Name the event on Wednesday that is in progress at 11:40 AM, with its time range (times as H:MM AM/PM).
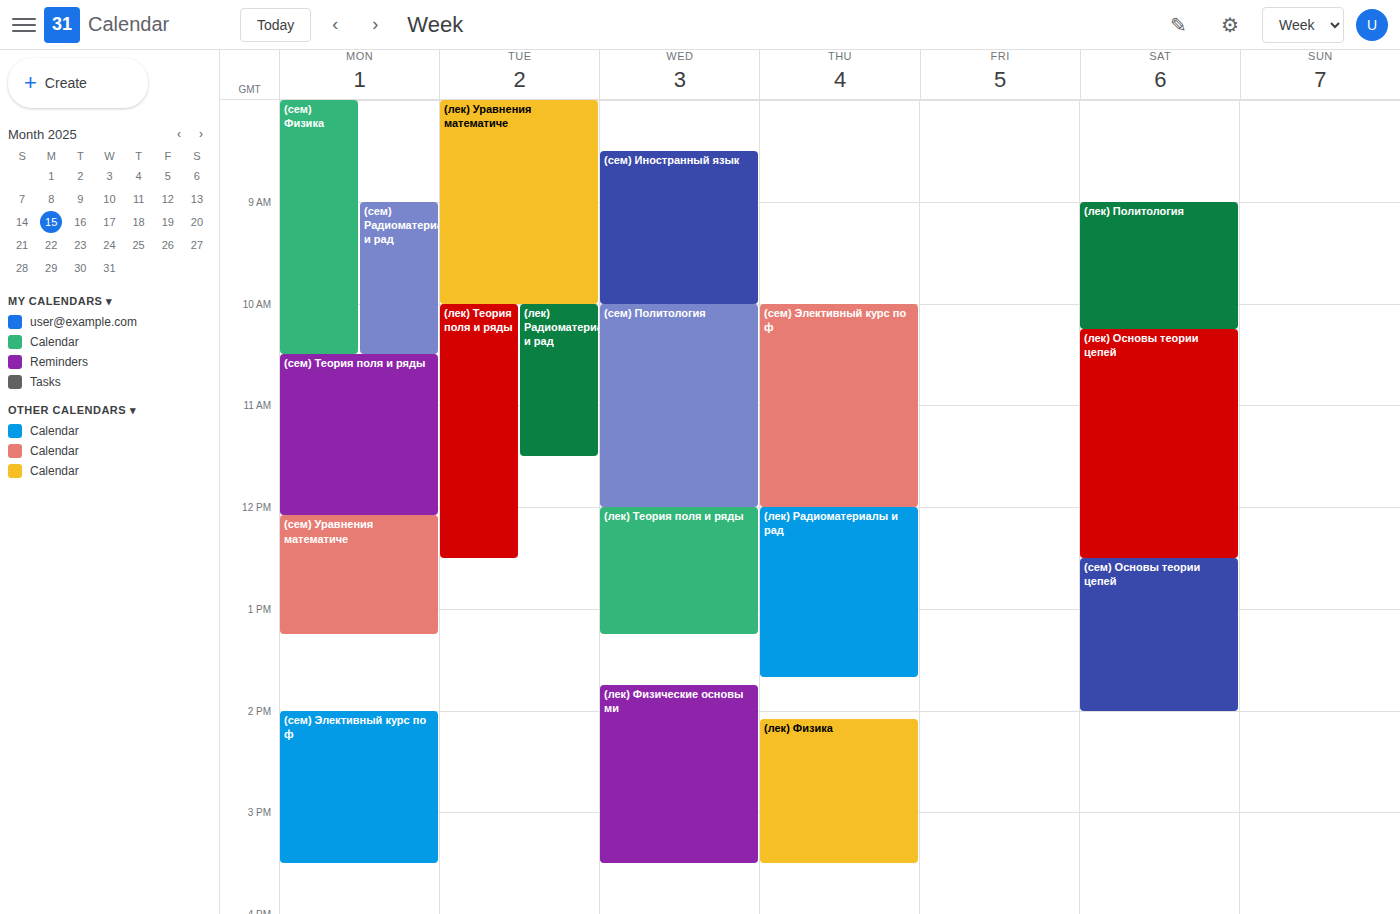
"(сем) Политология", 10:00 AM to 12:00 PM